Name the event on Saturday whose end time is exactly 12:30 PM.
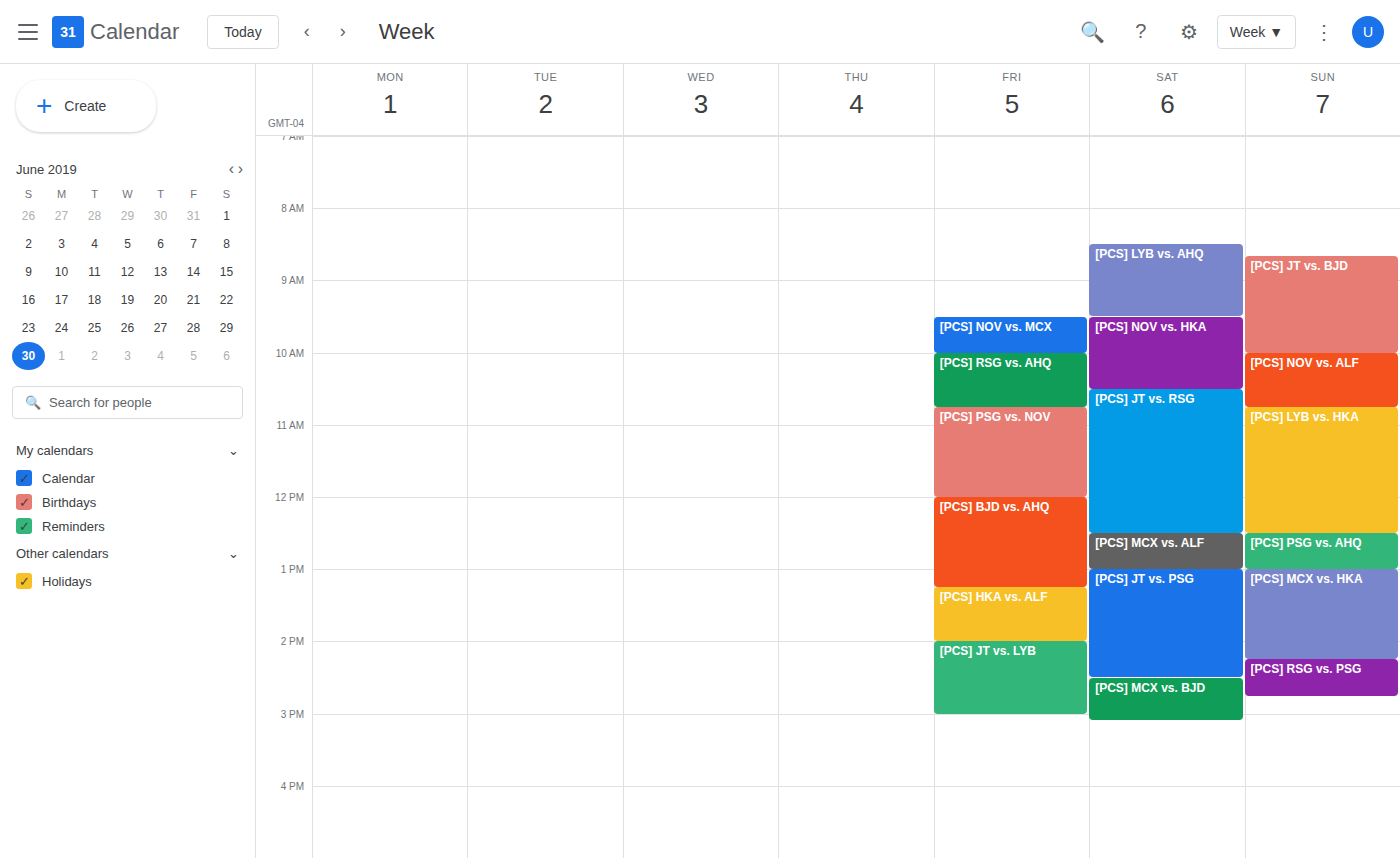
"[PCS] JT vs. RSG"